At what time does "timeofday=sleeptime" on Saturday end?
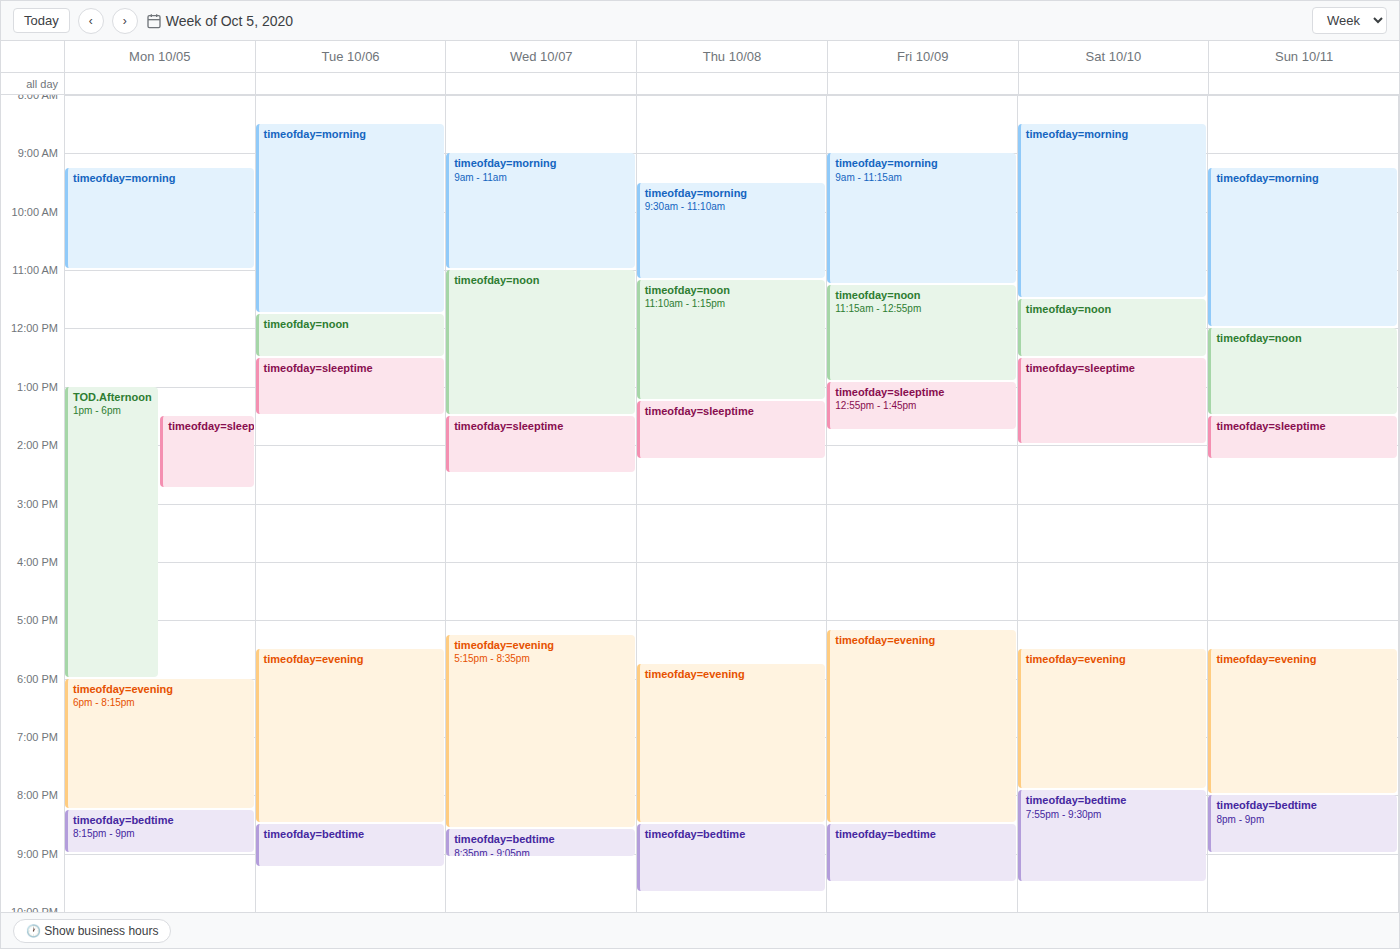
14:00